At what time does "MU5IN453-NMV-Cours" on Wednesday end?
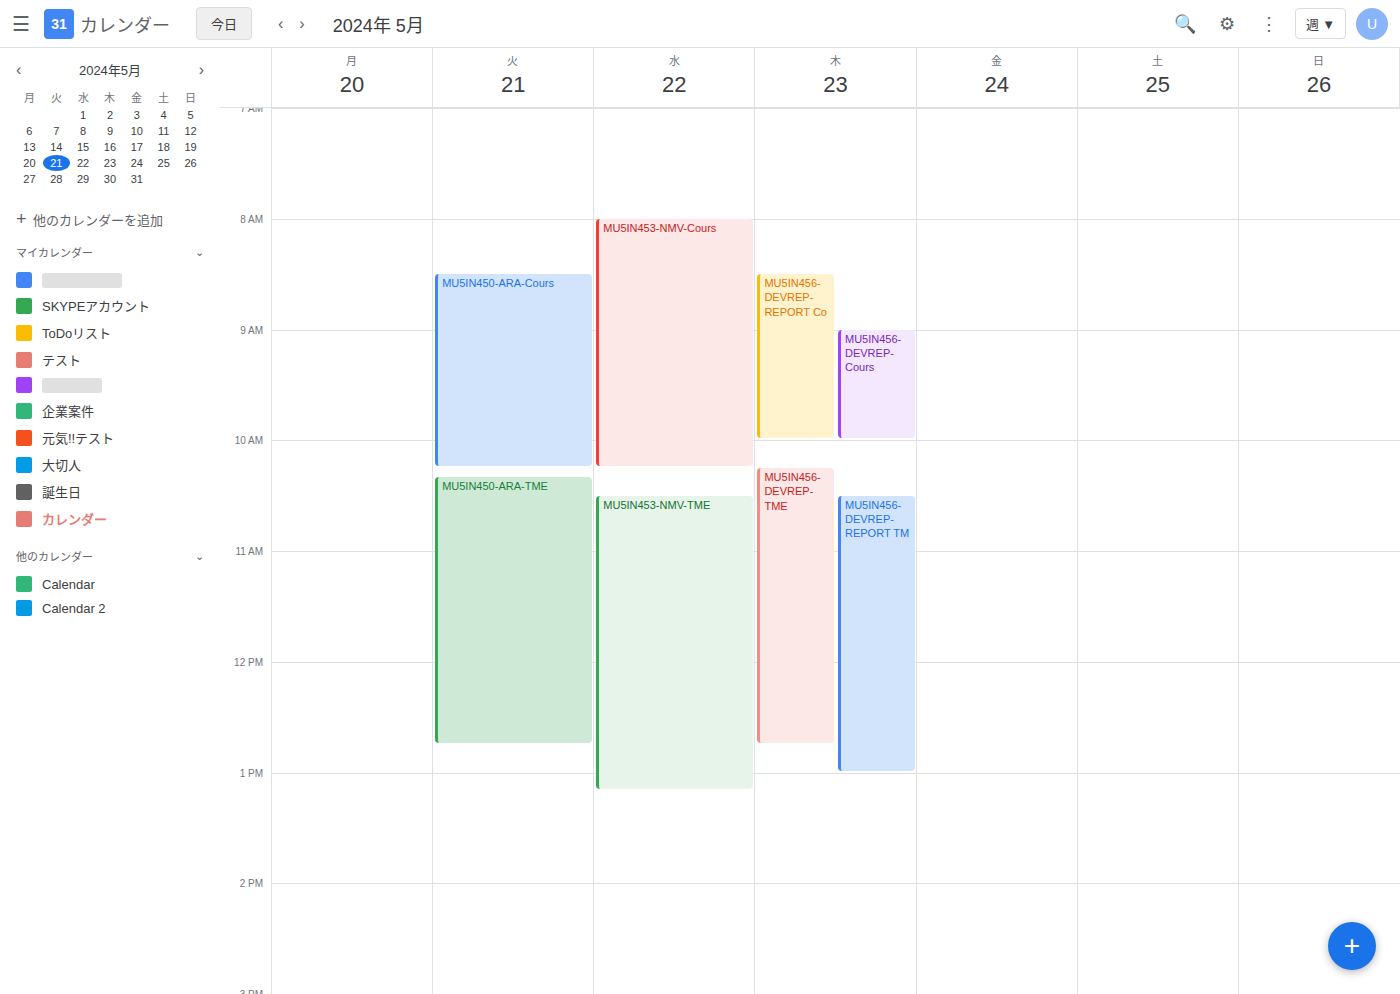
10:15